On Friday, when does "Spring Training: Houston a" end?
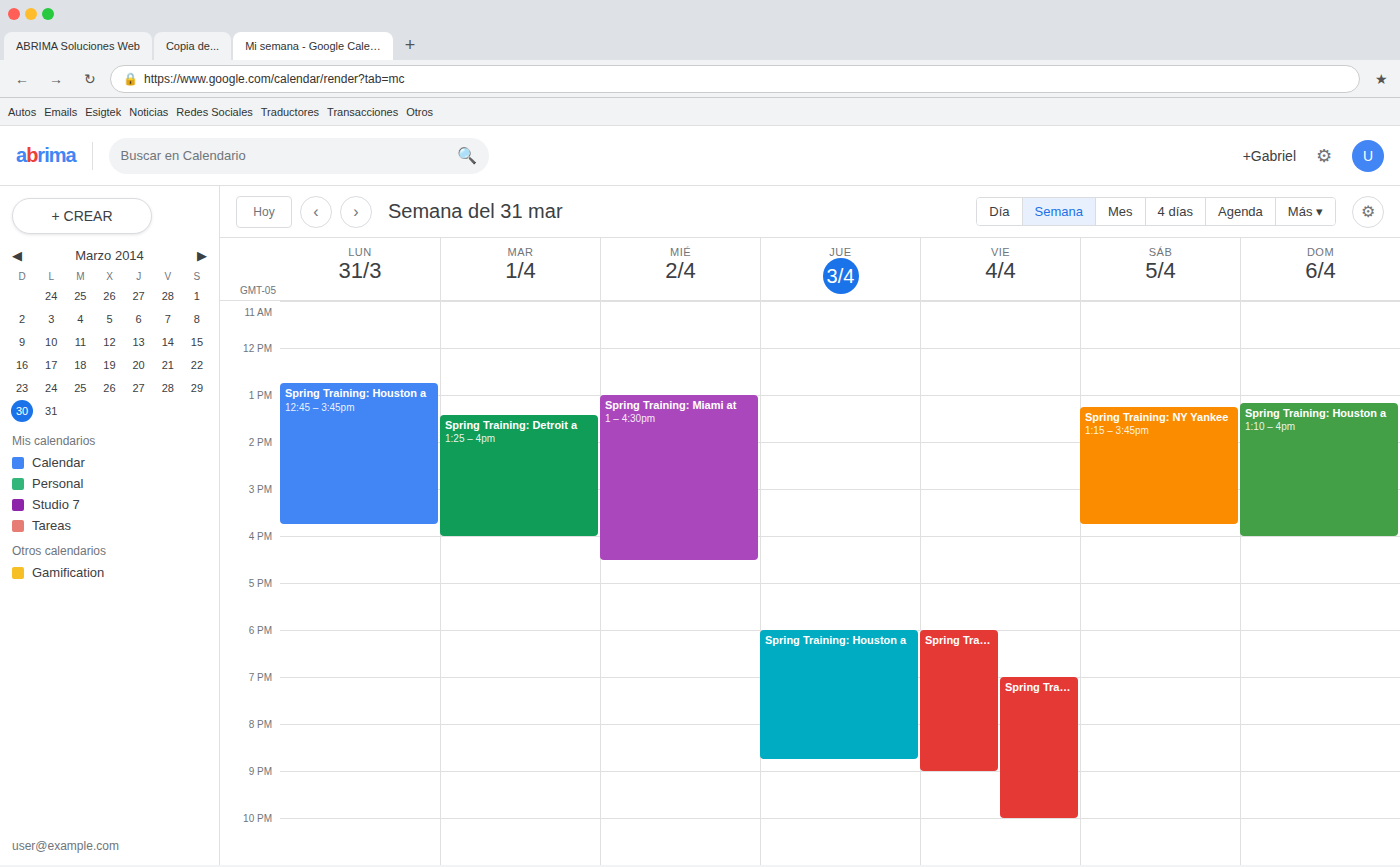
9:00 PM